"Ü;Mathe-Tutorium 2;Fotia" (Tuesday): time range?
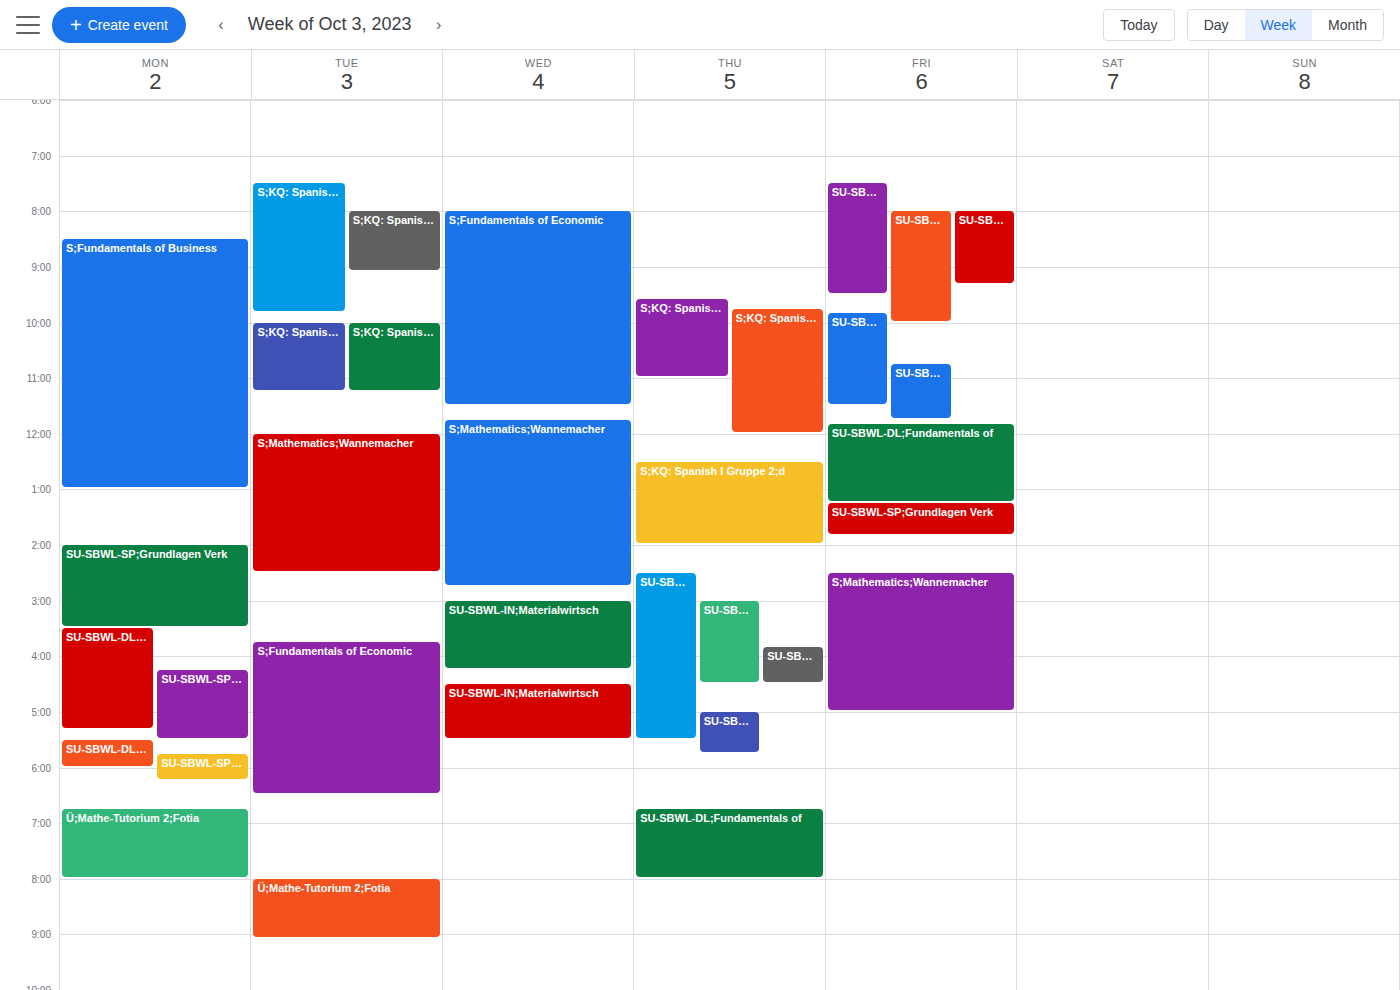
8:00 PM to 9:05 PM